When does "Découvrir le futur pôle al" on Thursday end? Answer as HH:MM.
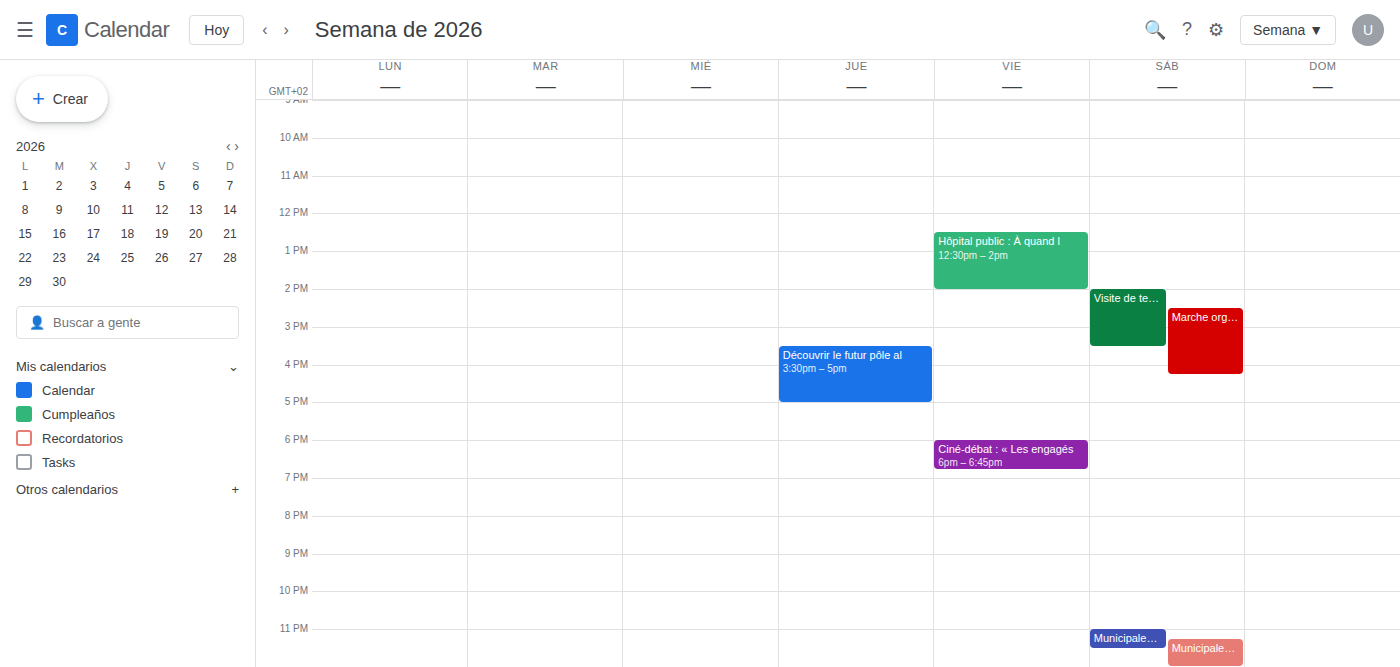
17:00